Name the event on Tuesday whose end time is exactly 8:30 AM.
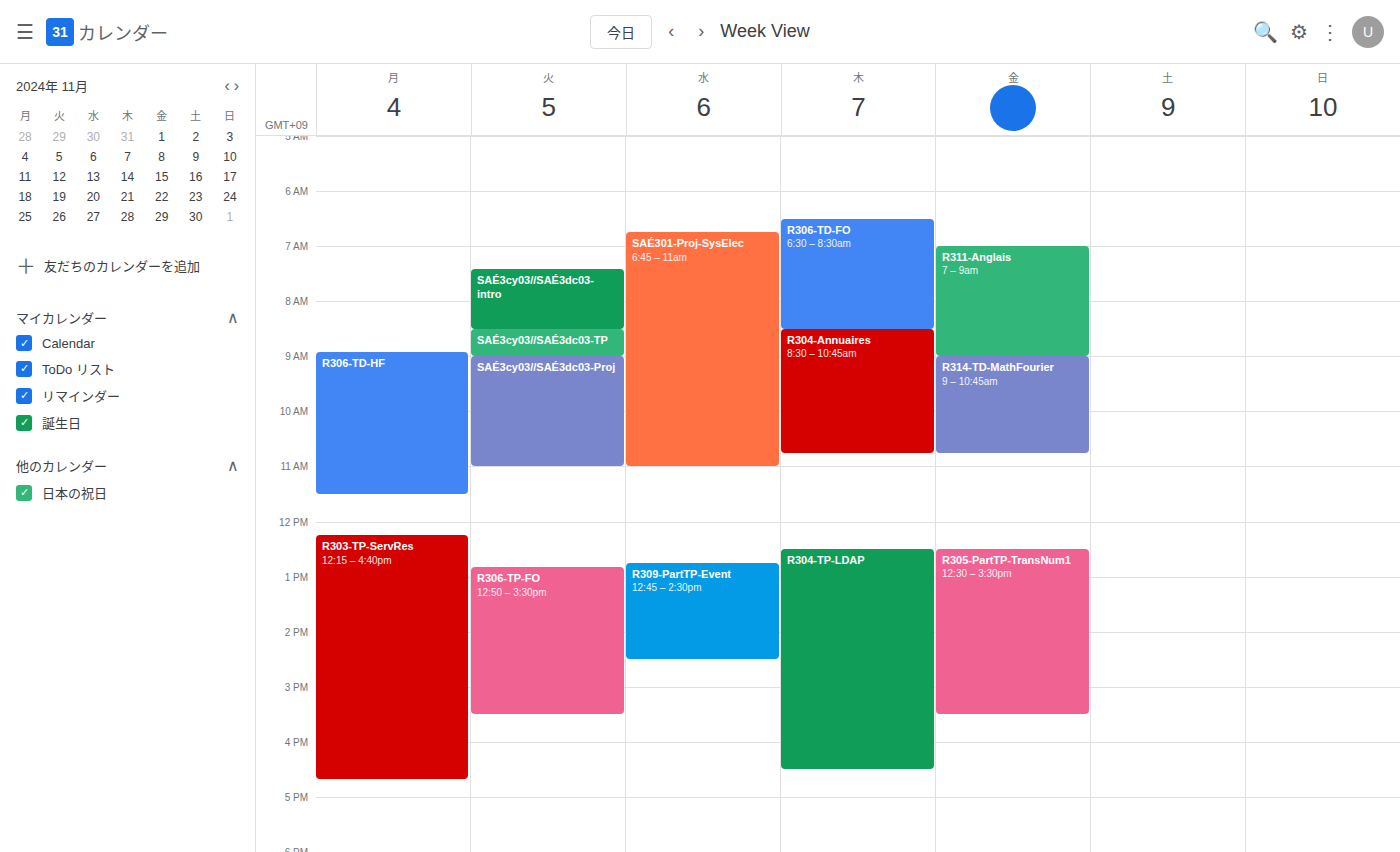
"SAÉ3cy03//SAÉ3dc03-intro"